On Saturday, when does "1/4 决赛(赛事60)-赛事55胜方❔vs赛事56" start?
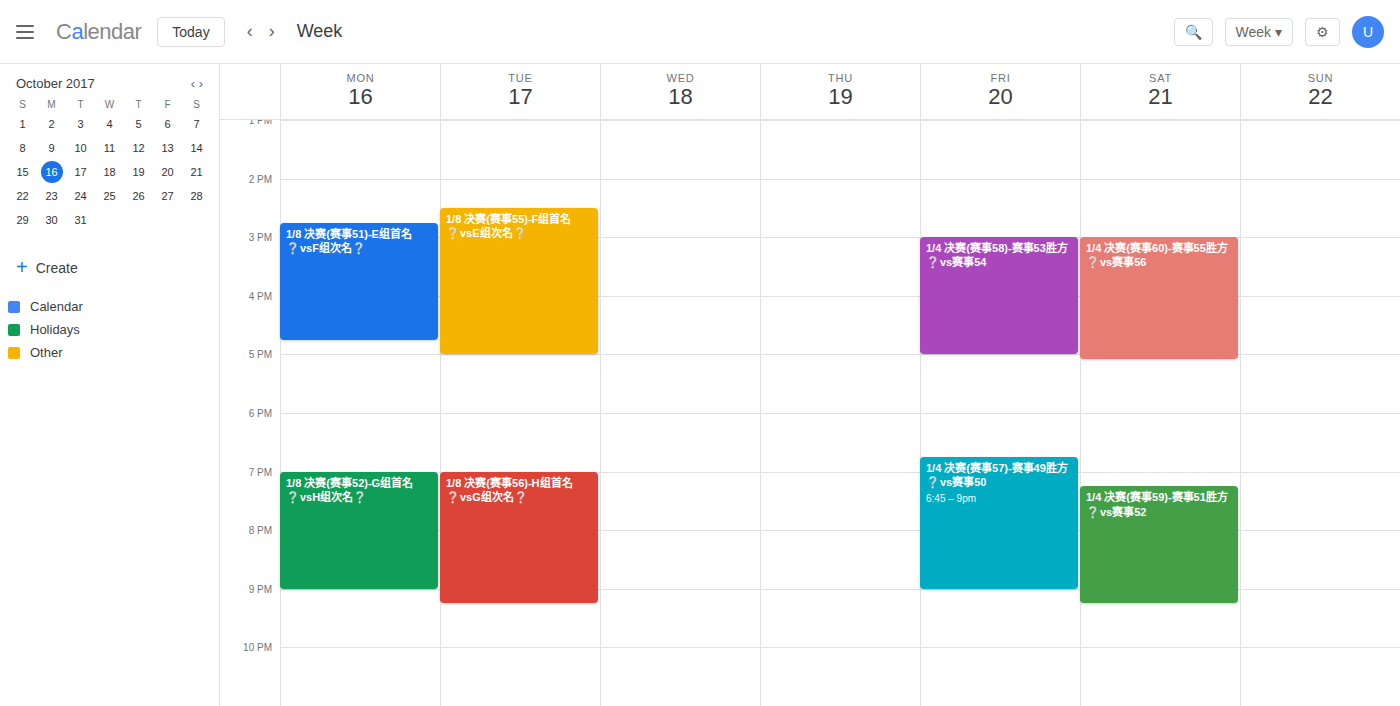
3:00 PM